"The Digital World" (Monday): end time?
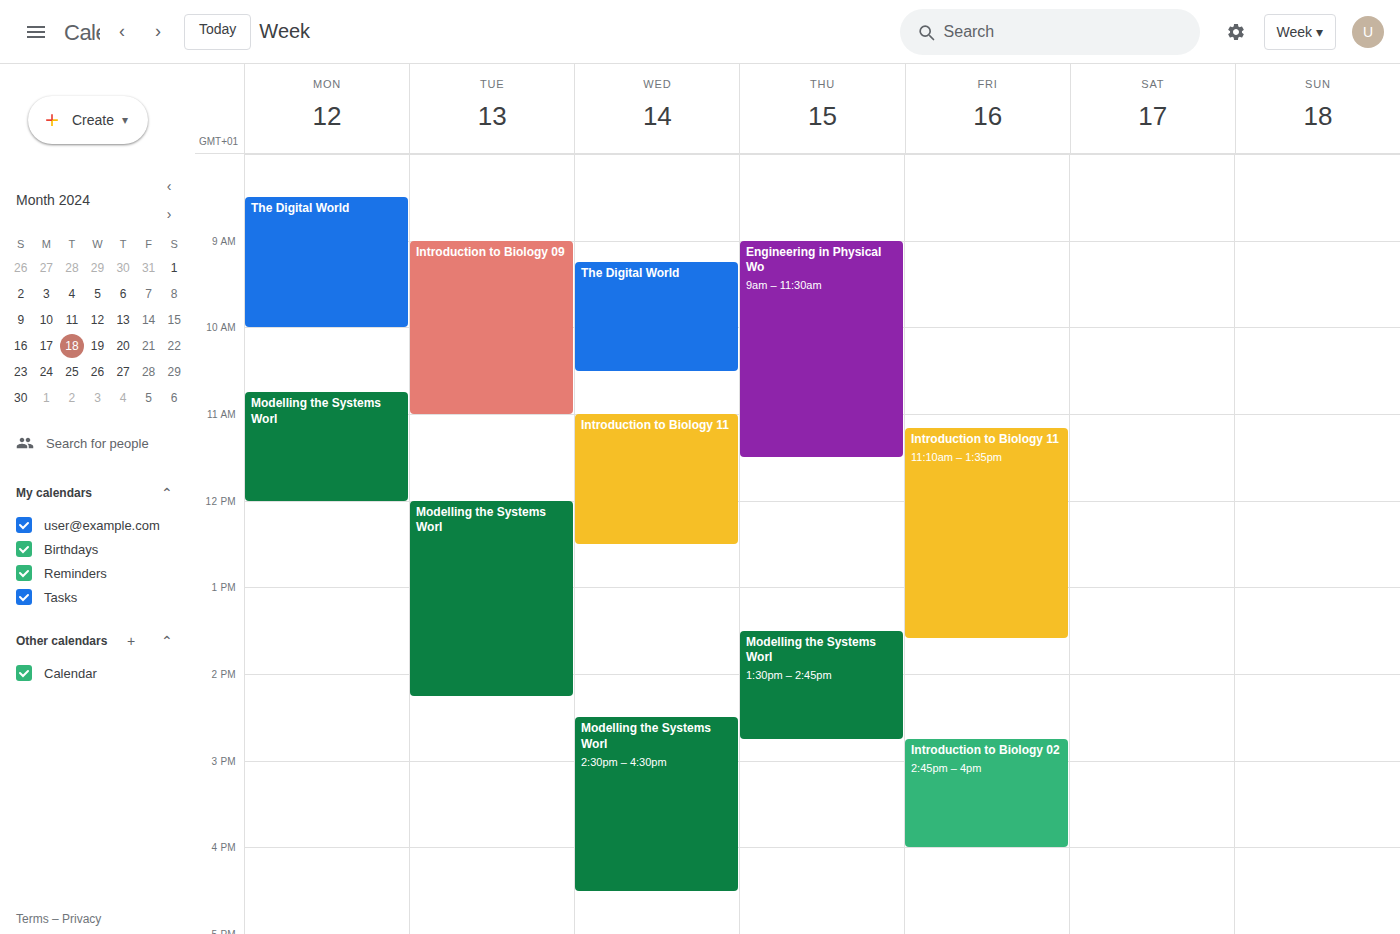
10:00